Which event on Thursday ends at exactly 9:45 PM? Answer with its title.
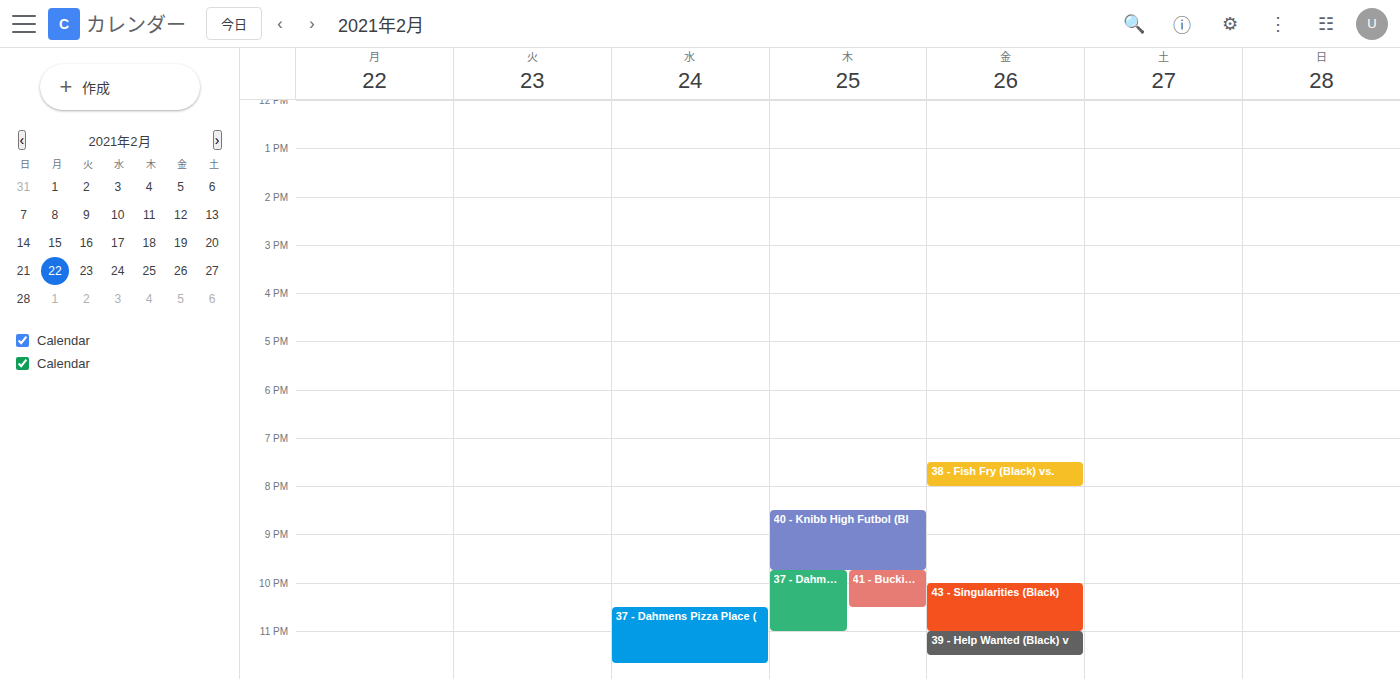
"40 - Knibb High Futbol (Bl"